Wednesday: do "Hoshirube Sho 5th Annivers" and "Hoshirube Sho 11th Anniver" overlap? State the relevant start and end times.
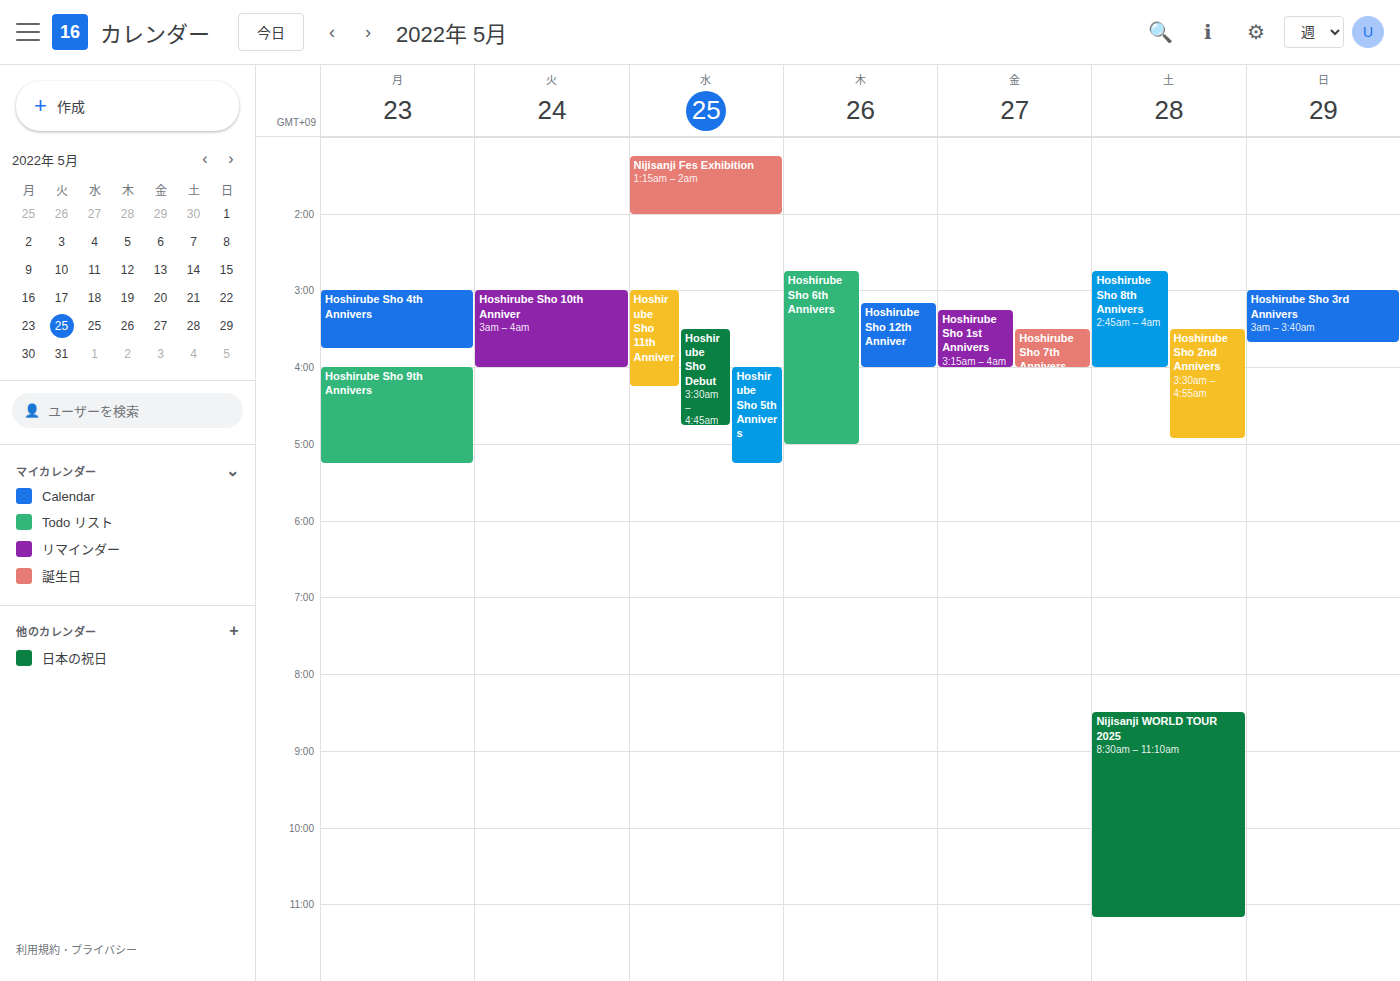
"Hoshirube Sho 5th Annivers" starts at 4:00 AM, before "Hoshirube Sho 11th Anniver" ends at 4:15 AM -- they overlap.